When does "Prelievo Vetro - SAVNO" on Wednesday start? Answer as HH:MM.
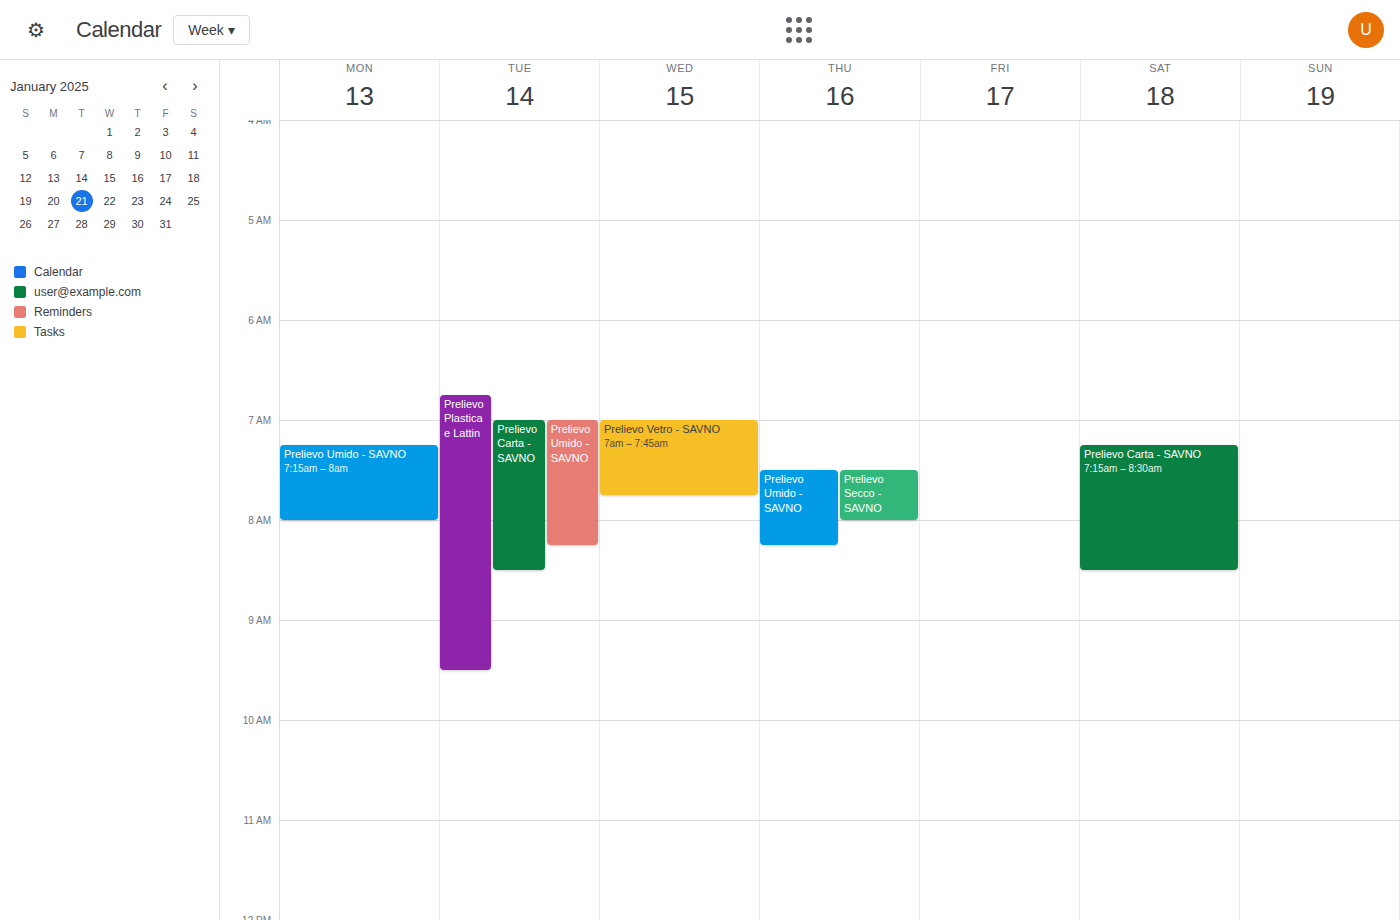
07:00